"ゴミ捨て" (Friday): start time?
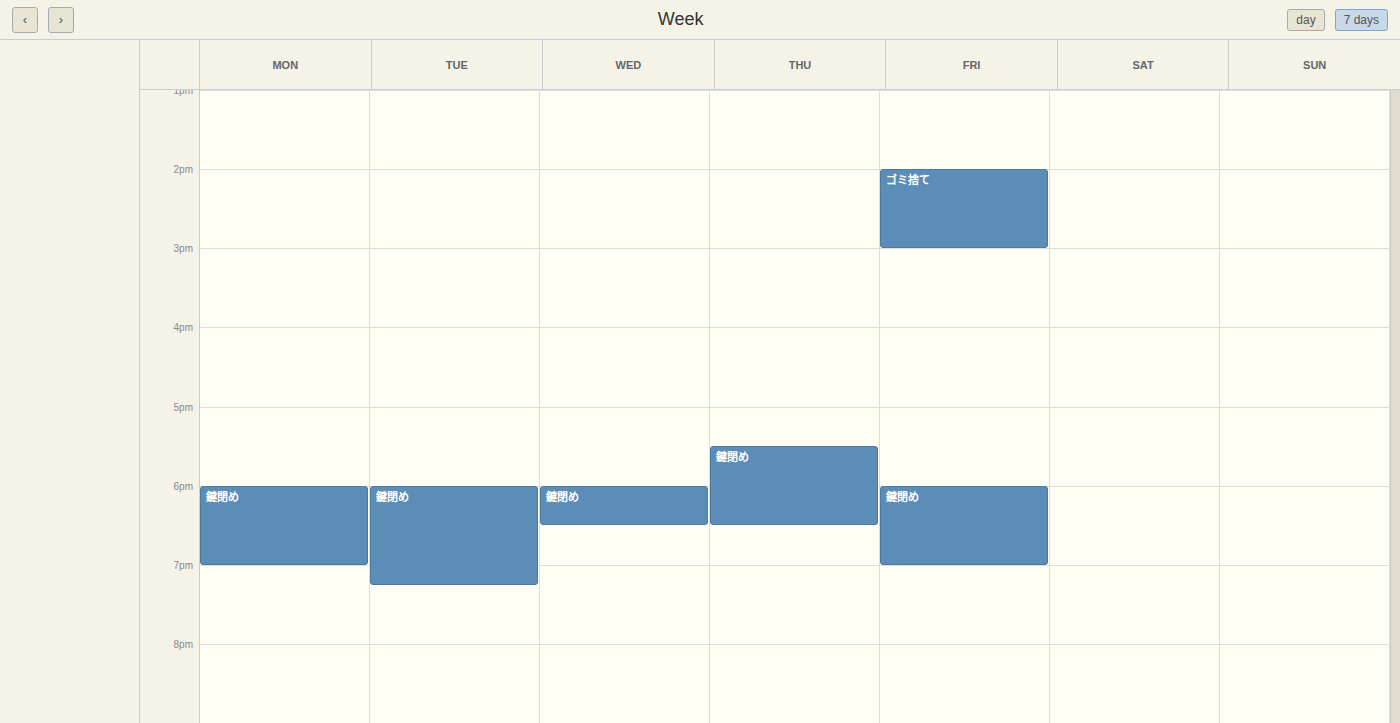
2:00 PM